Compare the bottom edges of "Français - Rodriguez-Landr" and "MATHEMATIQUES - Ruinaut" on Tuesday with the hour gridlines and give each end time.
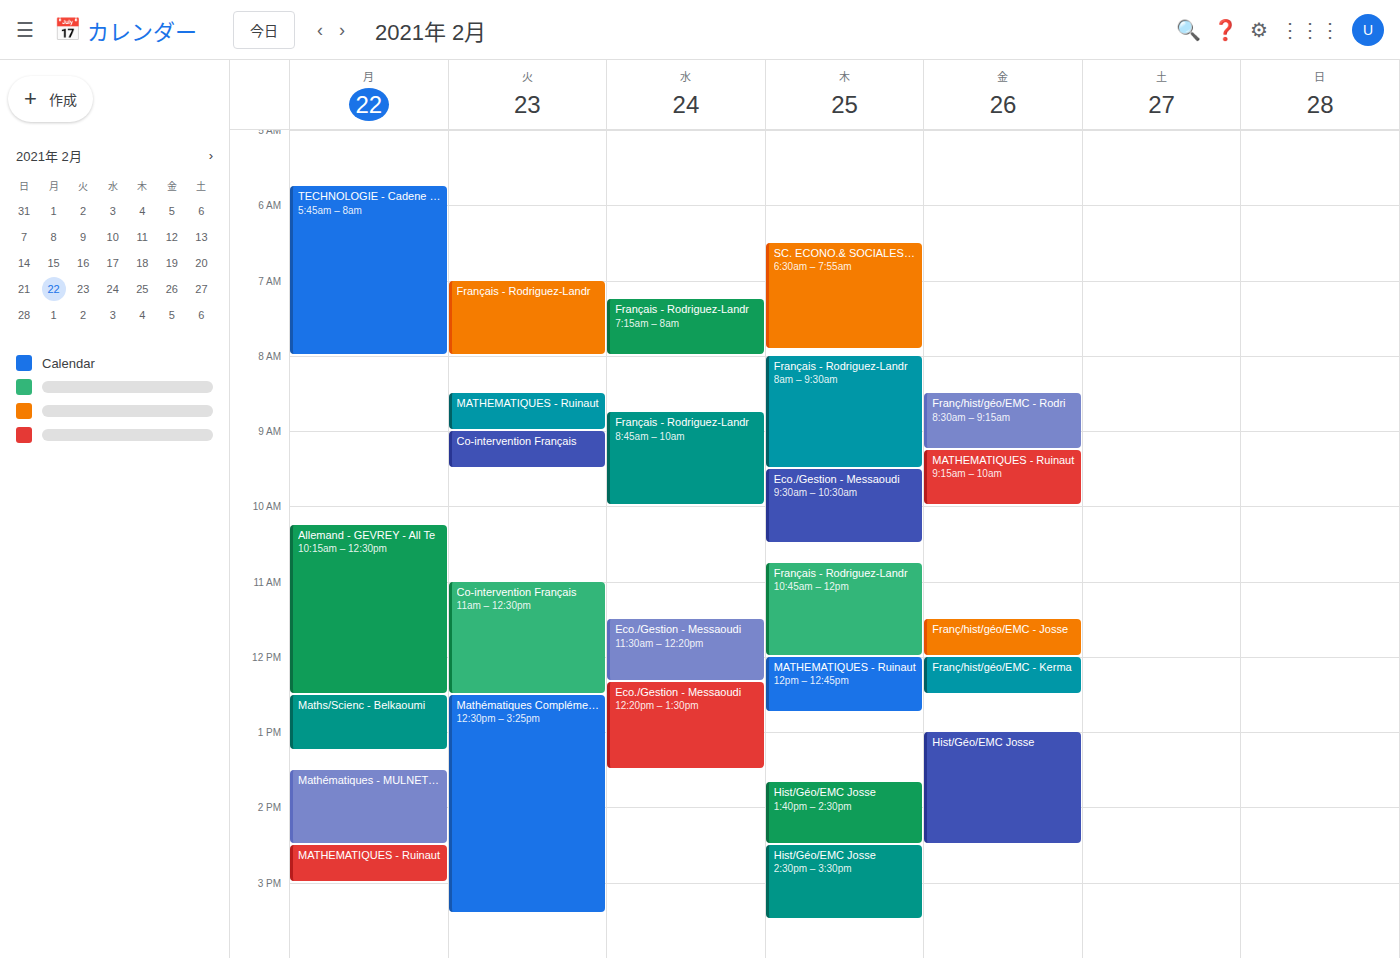
"Français - Rodriguez-Landr": 08:00, exactly on the 08:00 line. "MATHEMATIQUES - Ruinaut": 09:00, exactly on the 09:00 line.